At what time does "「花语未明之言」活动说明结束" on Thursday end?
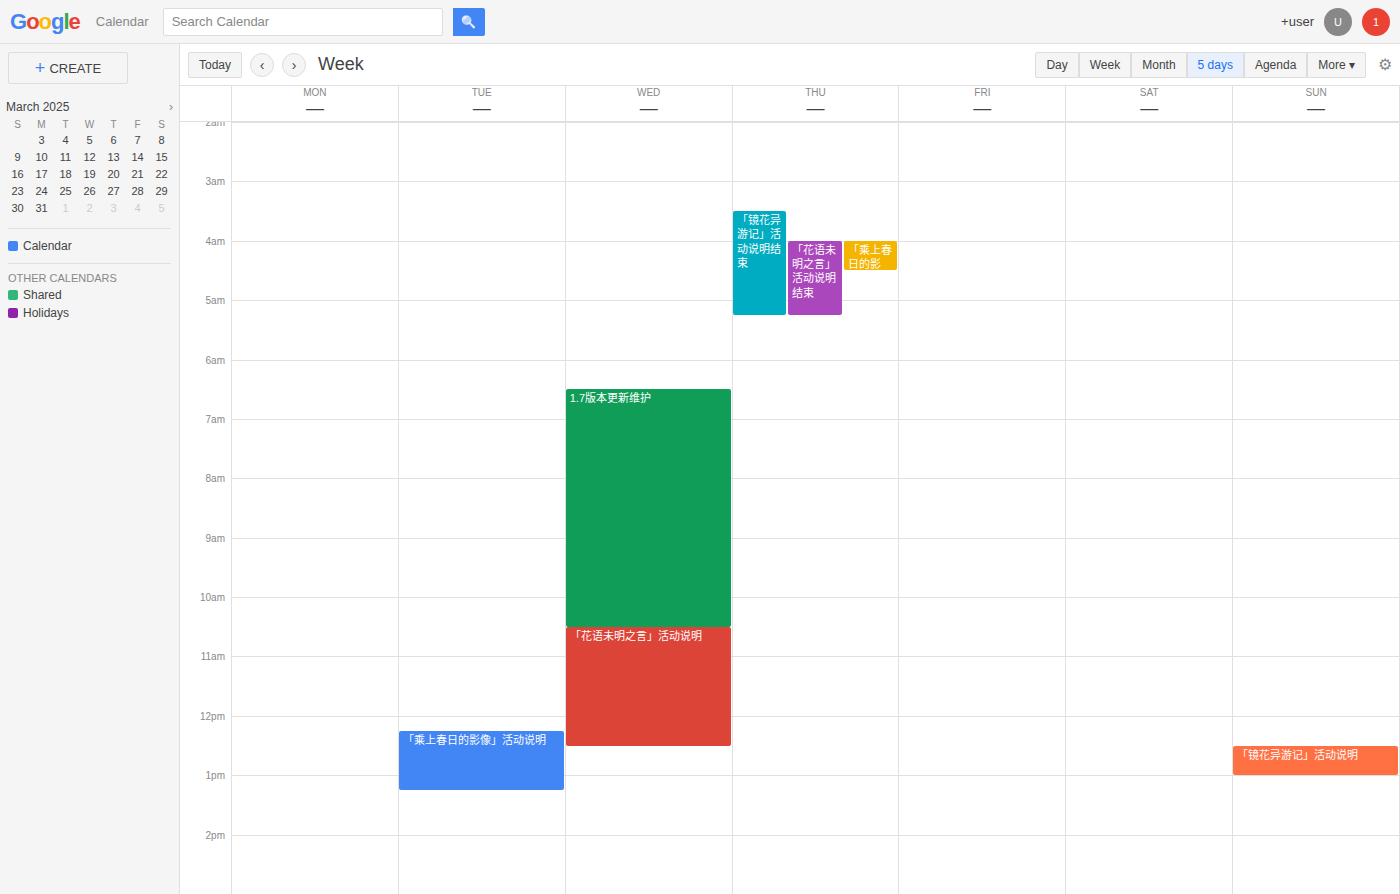
5:15 AM